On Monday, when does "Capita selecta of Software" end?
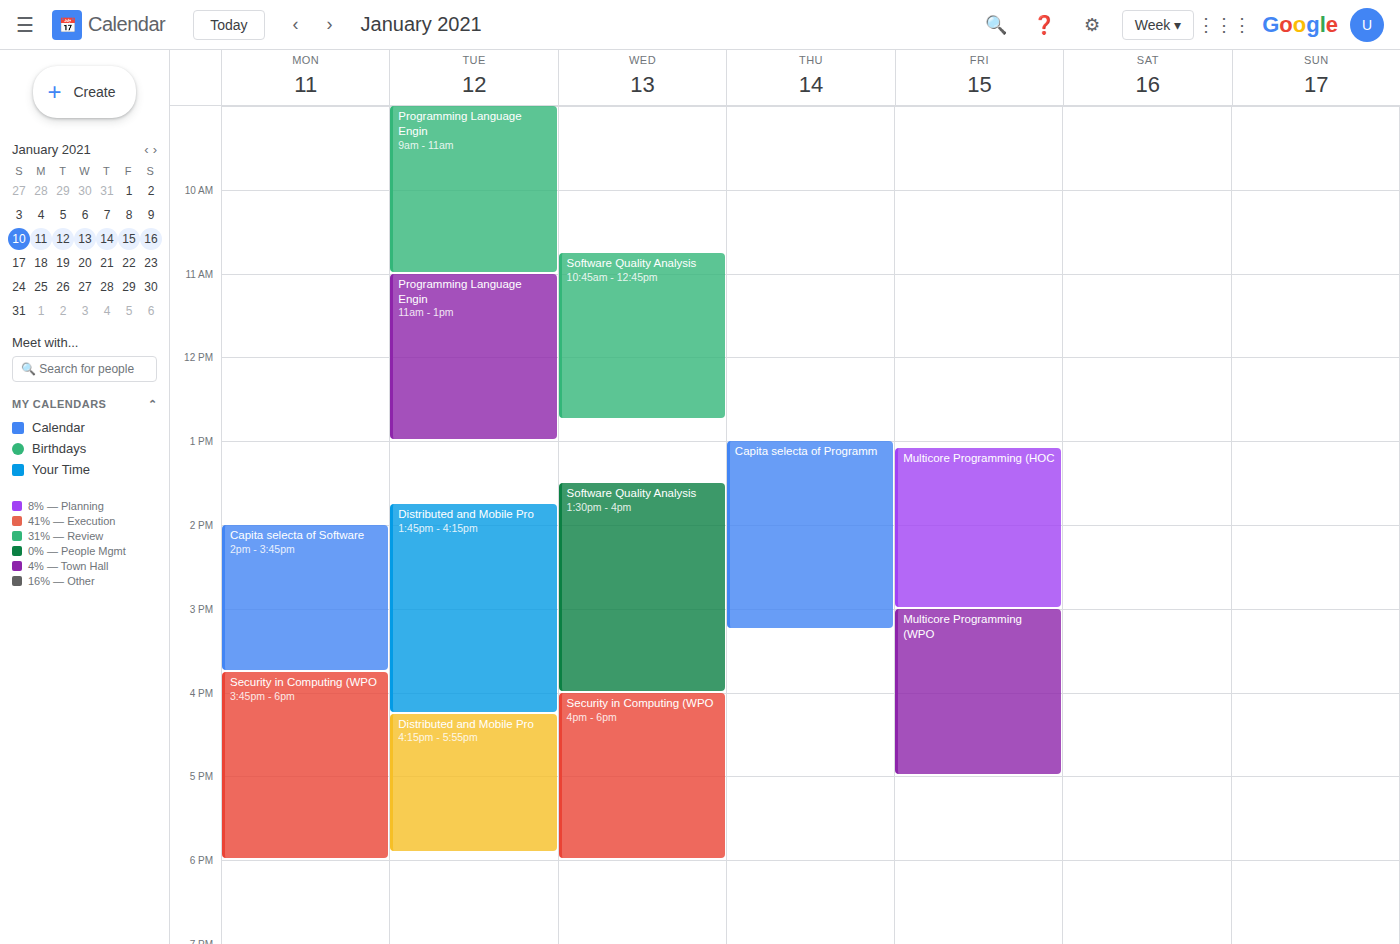
3:45 PM